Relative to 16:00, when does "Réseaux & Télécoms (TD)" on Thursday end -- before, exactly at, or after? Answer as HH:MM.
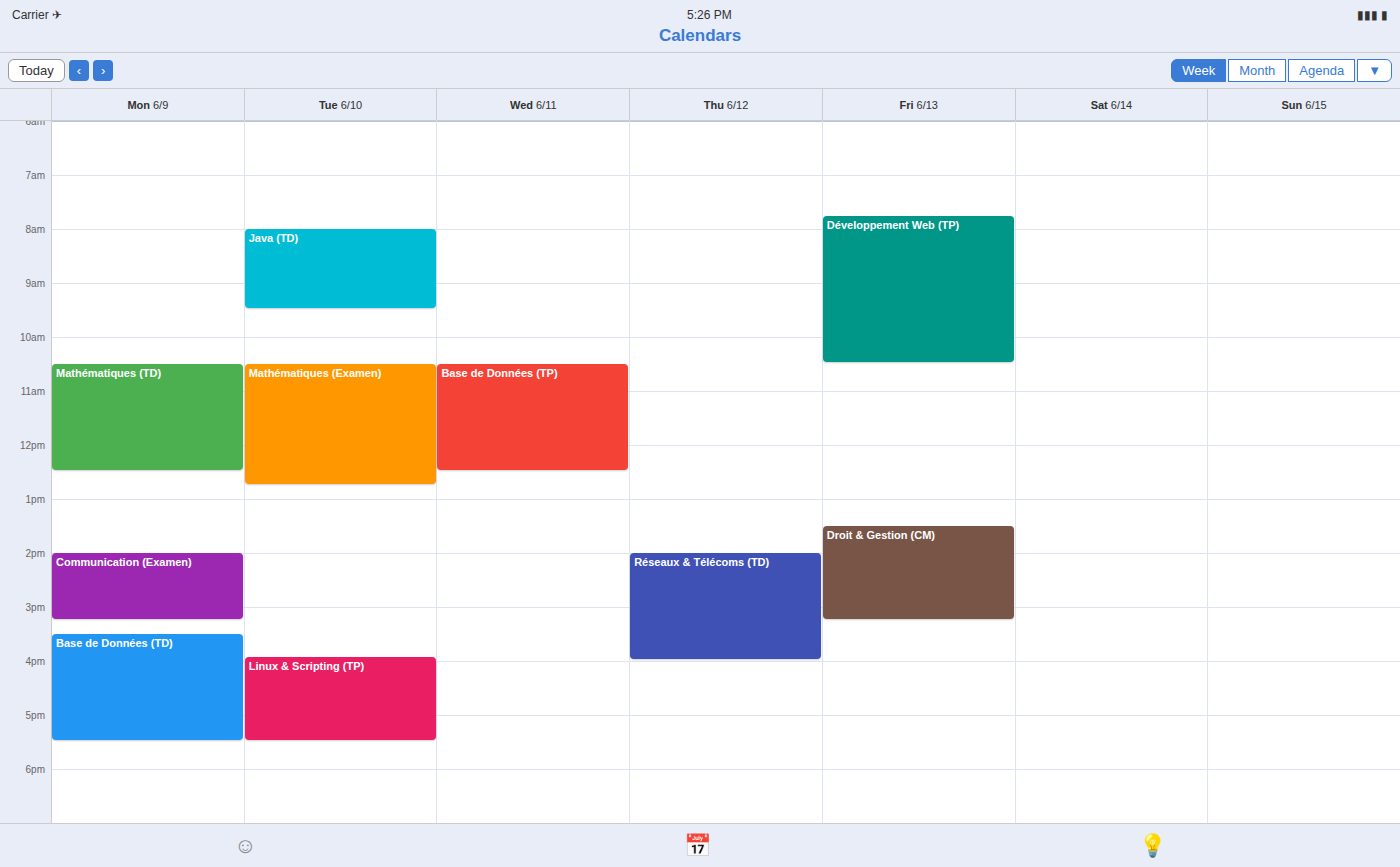
16:00 -- exactly at 16:00, on the 16:00 line.